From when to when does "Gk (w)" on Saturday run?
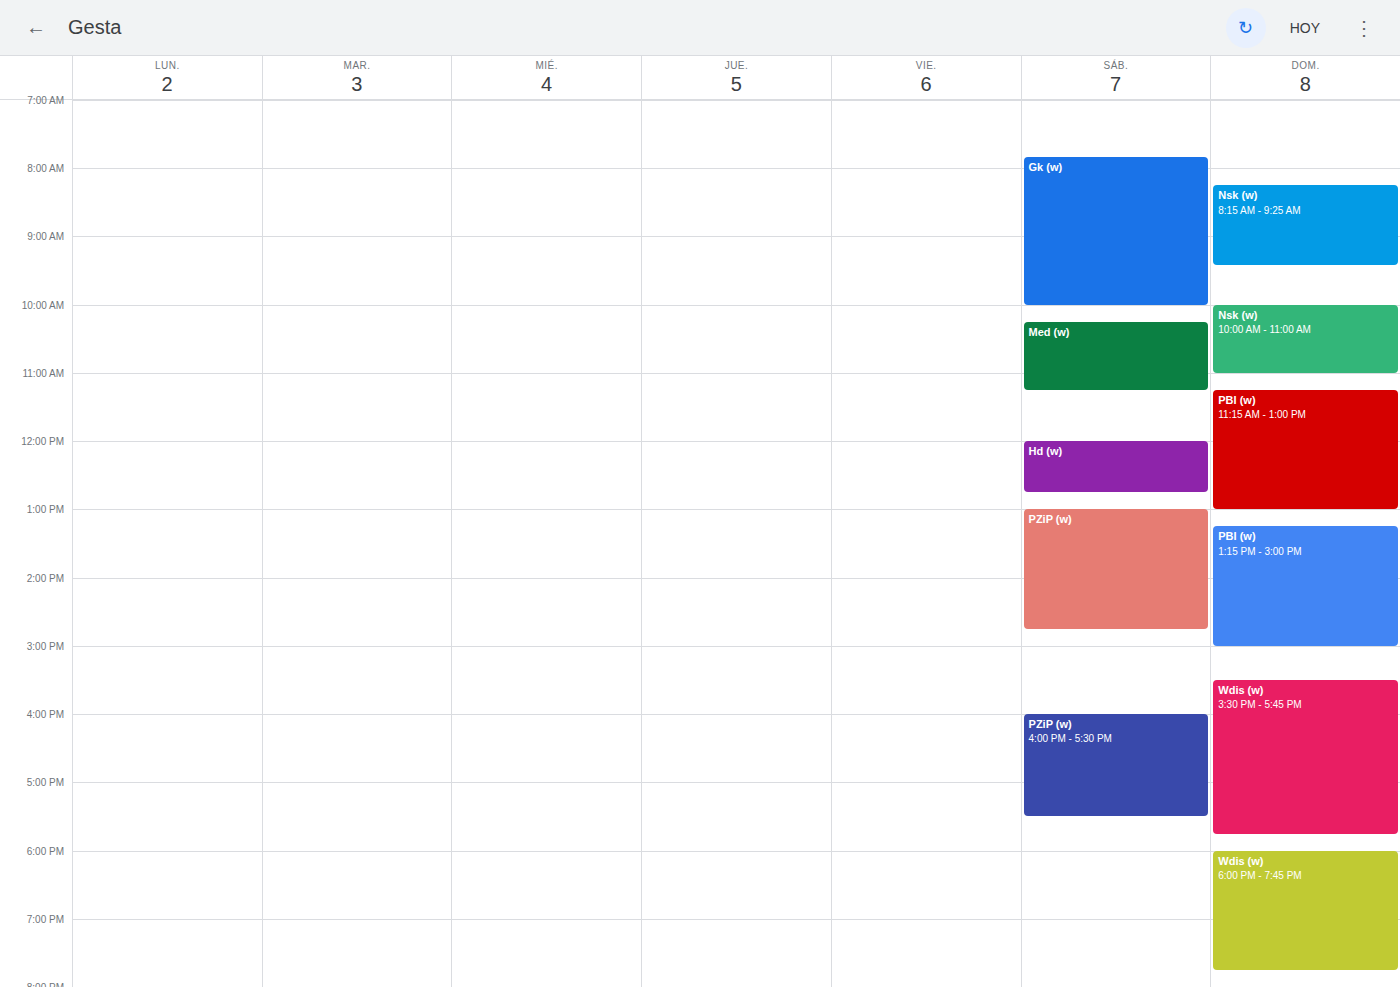
7:50 AM to 10:00 AM